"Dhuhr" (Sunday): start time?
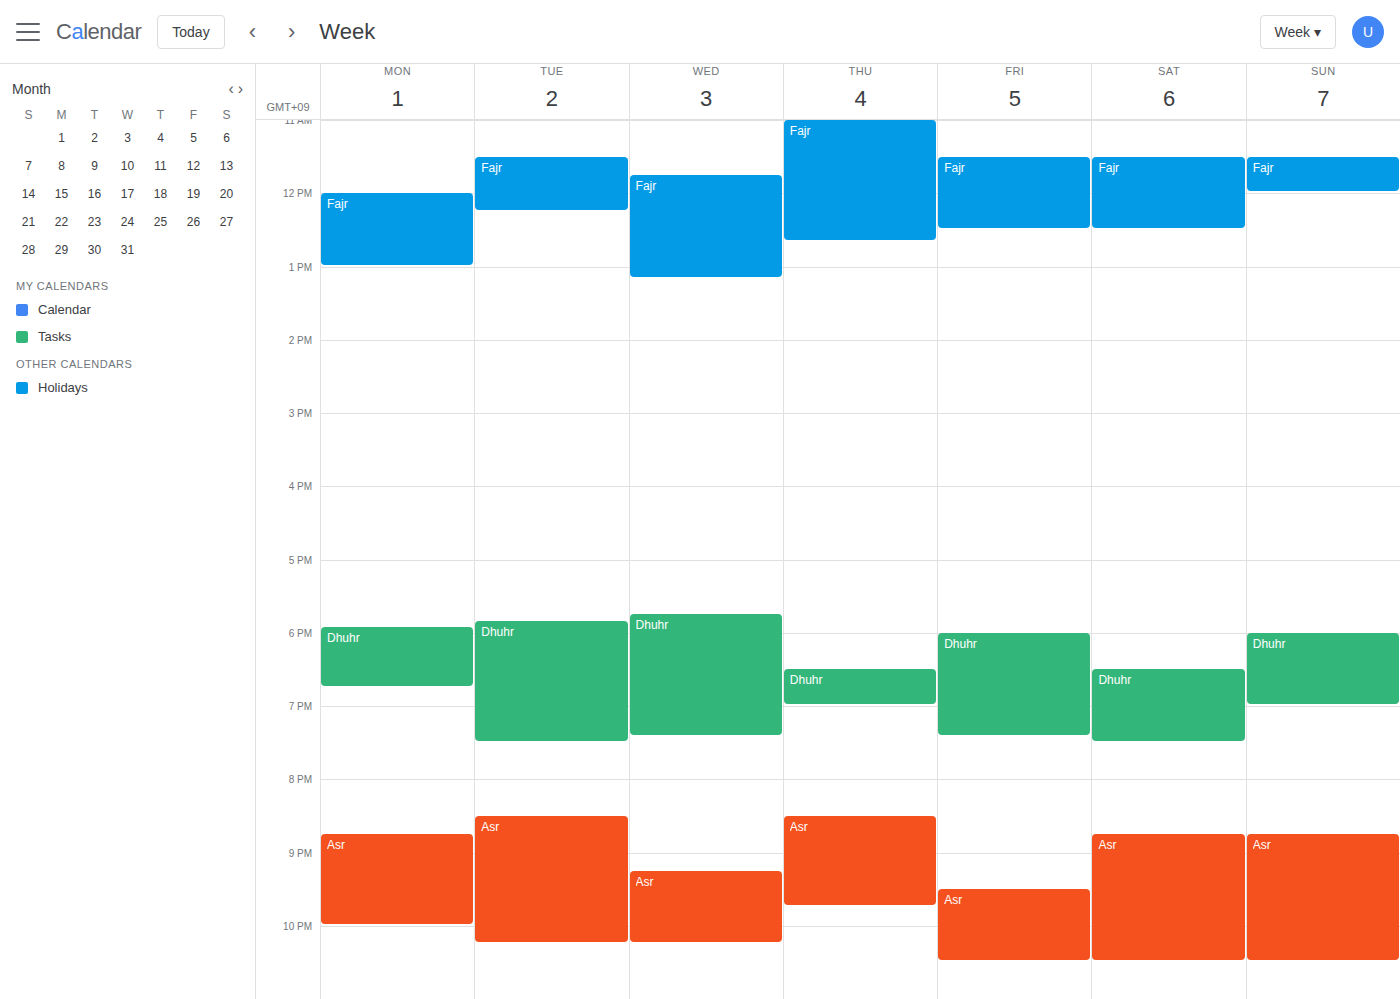
6:00 PM